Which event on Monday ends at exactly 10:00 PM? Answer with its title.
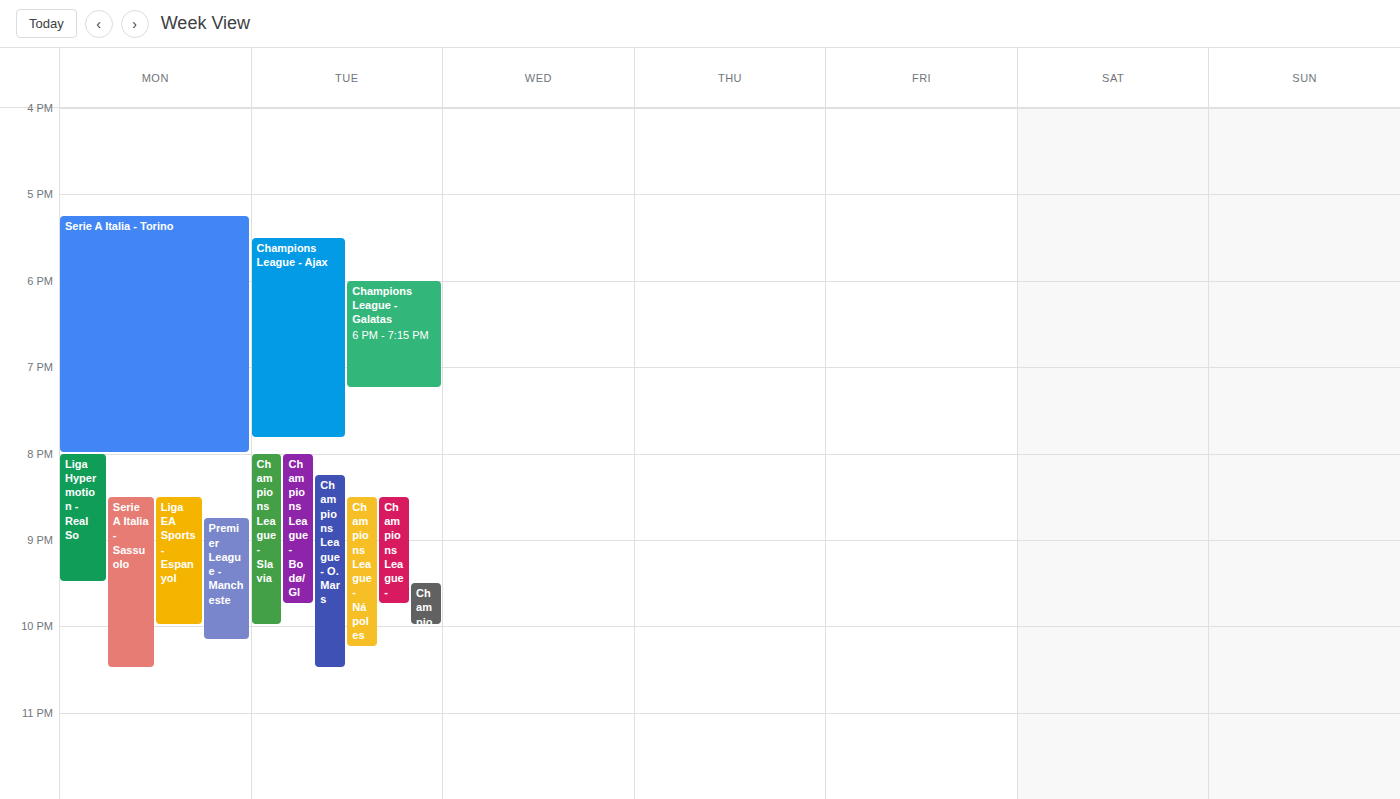
"Liga EA Sports - Espanyol"